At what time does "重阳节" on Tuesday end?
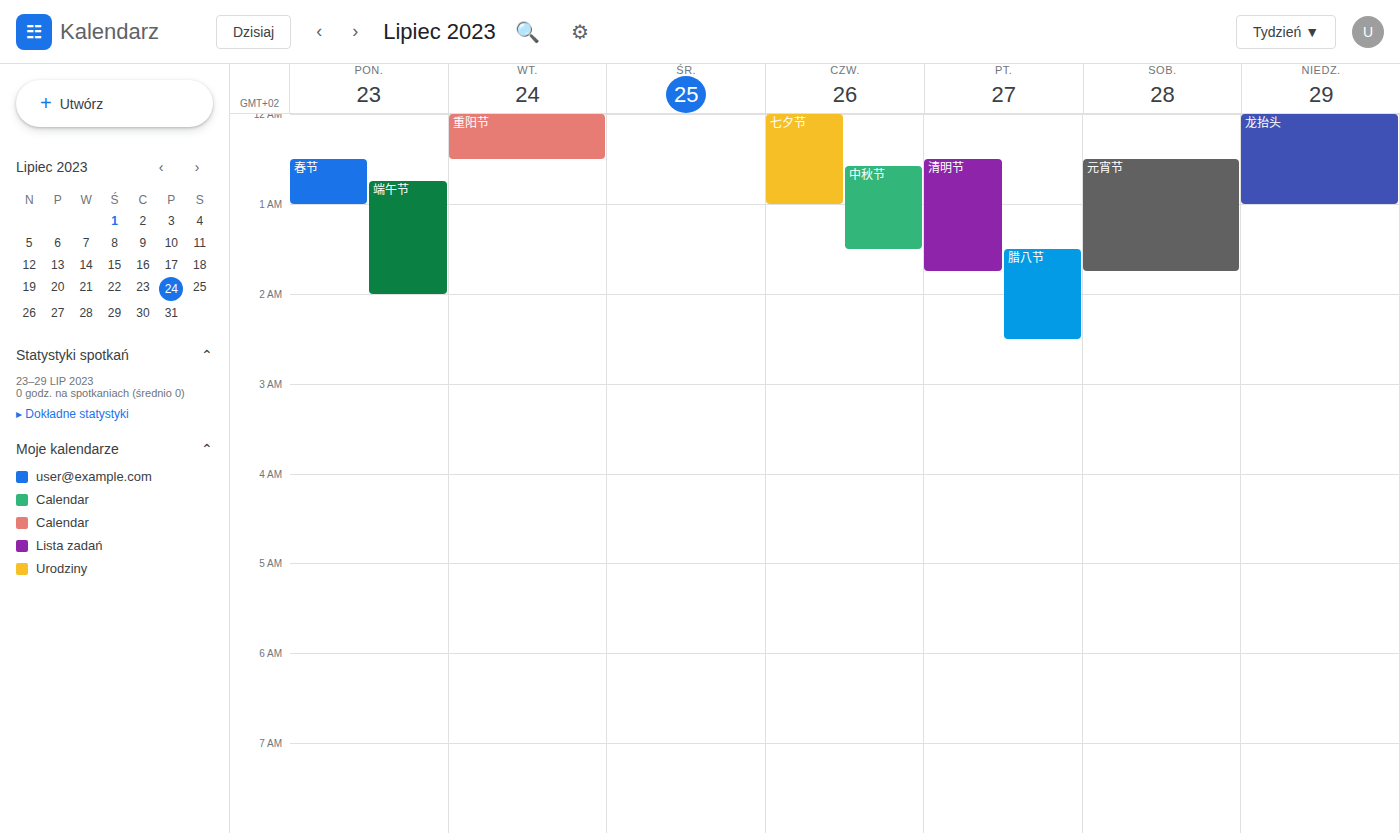
12:30 AM